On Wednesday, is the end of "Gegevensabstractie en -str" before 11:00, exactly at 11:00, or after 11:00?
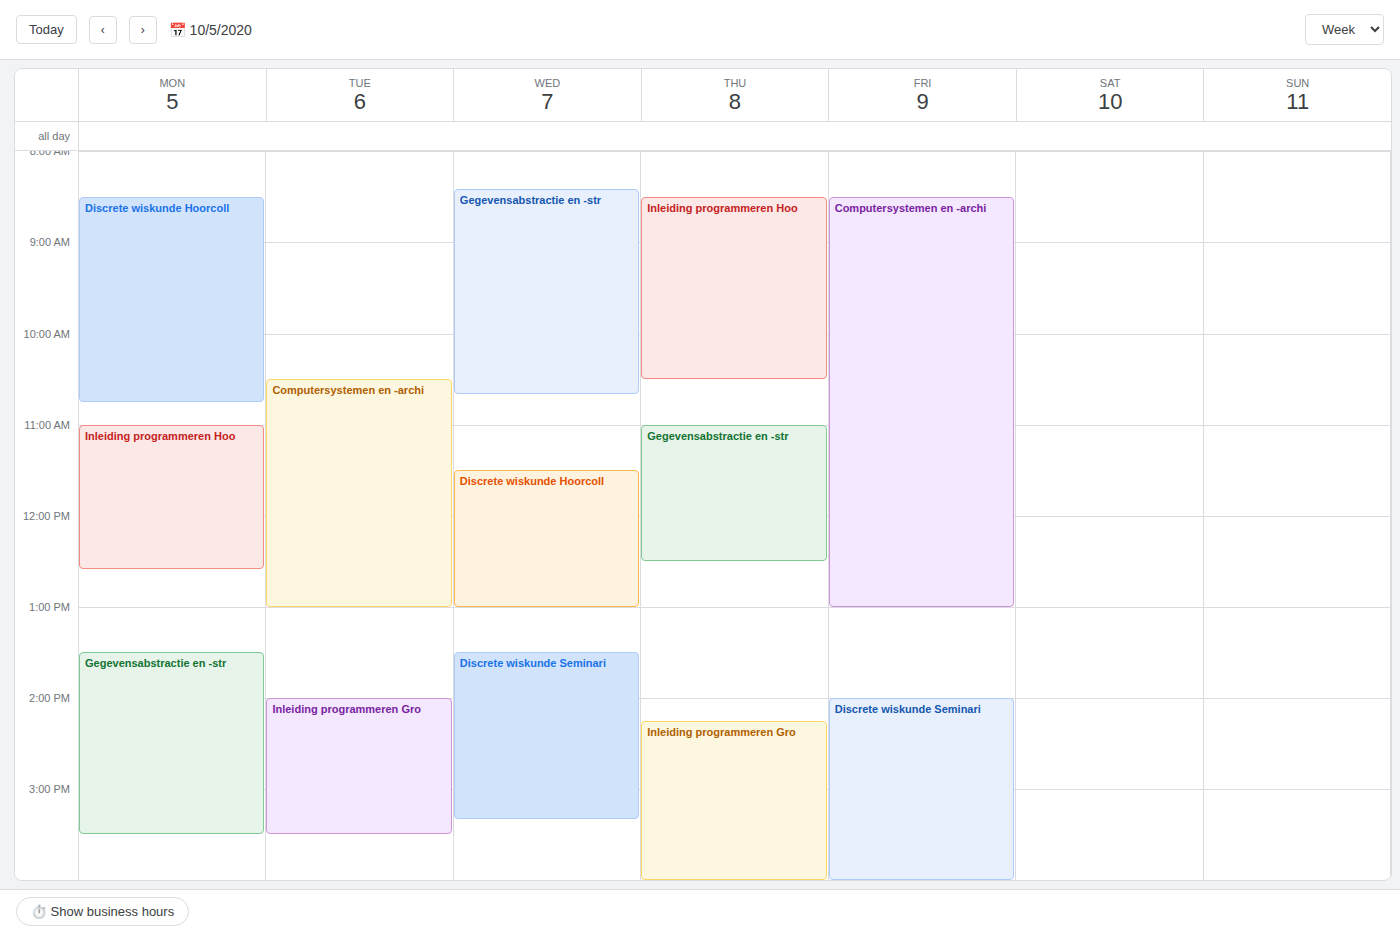
10:40 -- before 11:00, 20 minutes above the 11:00 line.